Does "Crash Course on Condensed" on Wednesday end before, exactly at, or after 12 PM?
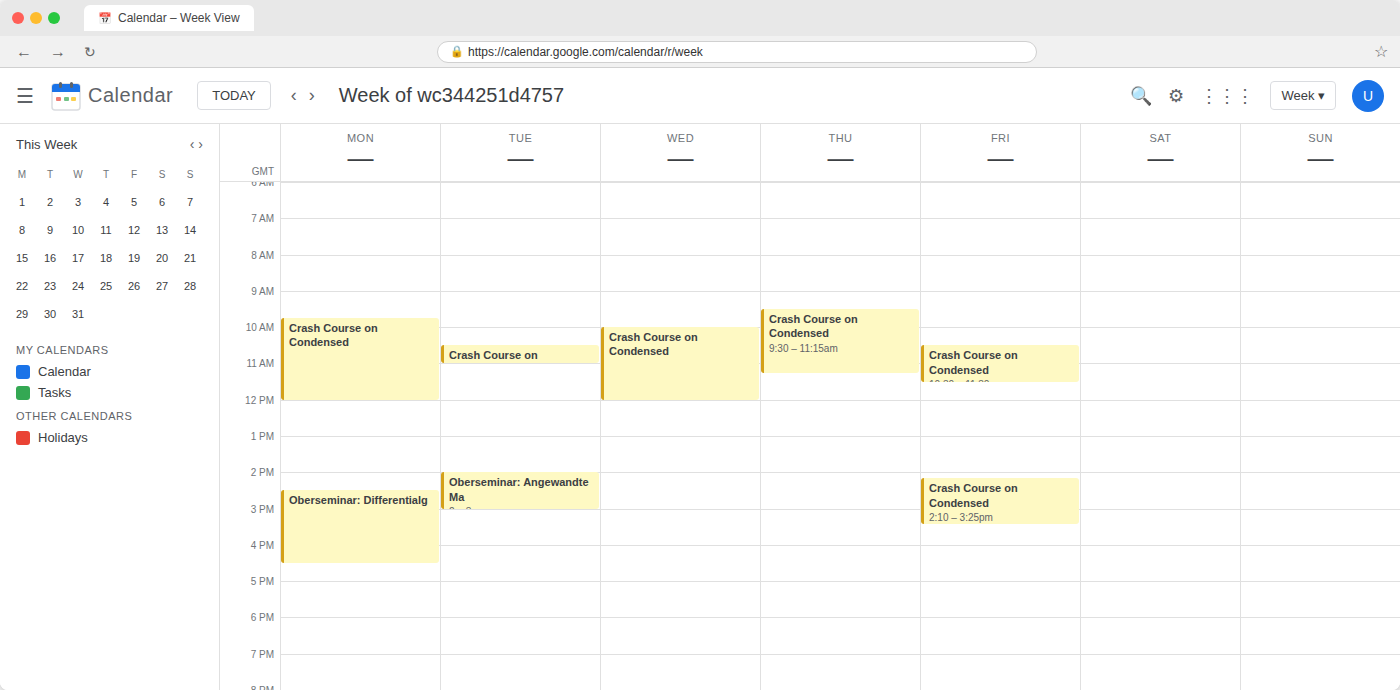
12:00 PM -- exactly at 12 PM, on the 12 PM line.